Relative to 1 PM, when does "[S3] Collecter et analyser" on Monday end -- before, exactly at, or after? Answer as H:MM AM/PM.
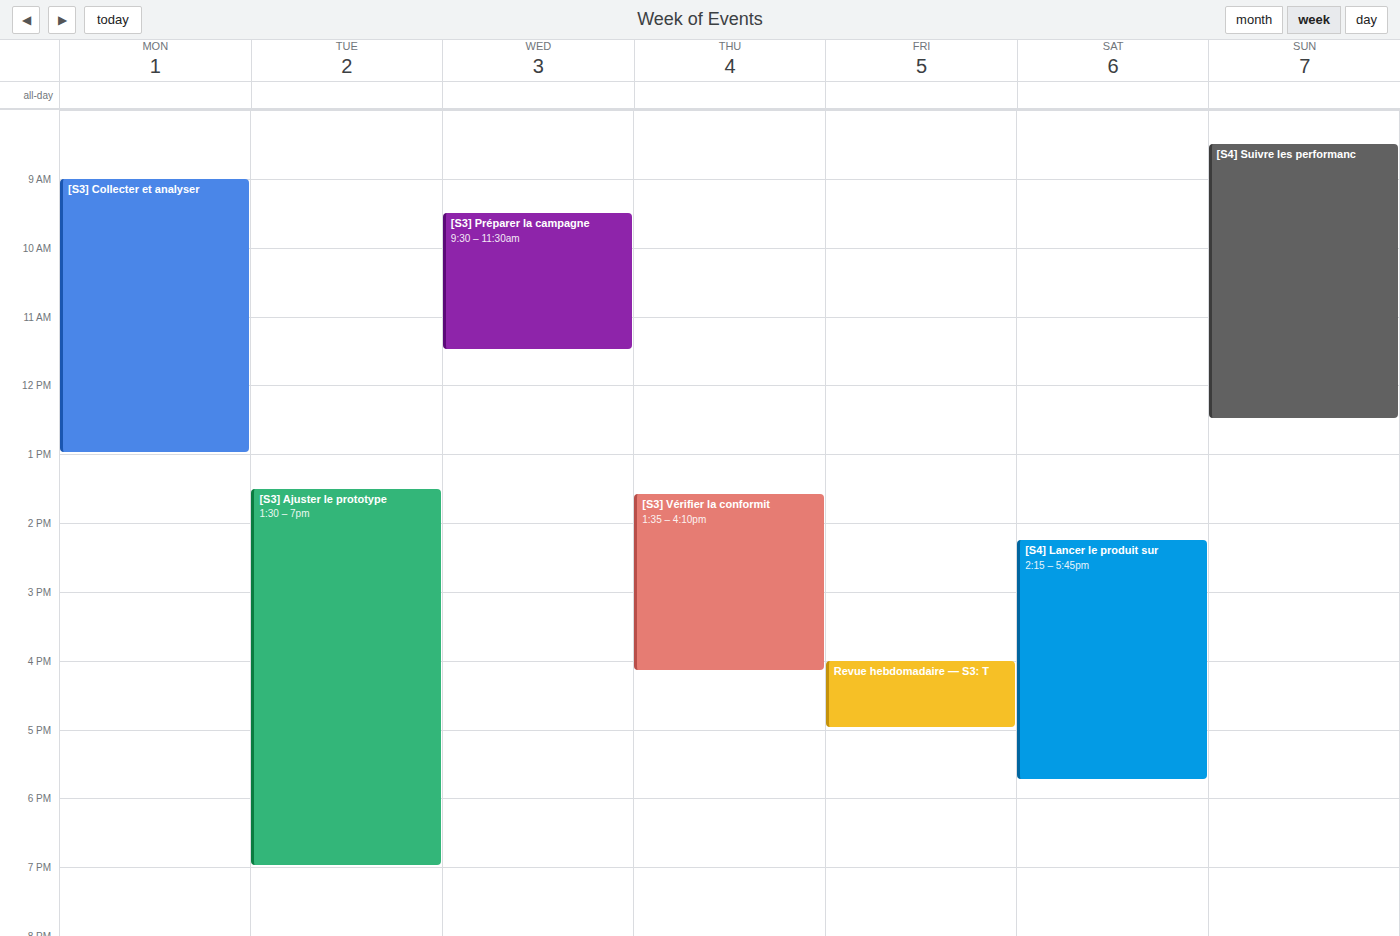
1:00 PM -- exactly at 1 PM, on the 1 PM line.